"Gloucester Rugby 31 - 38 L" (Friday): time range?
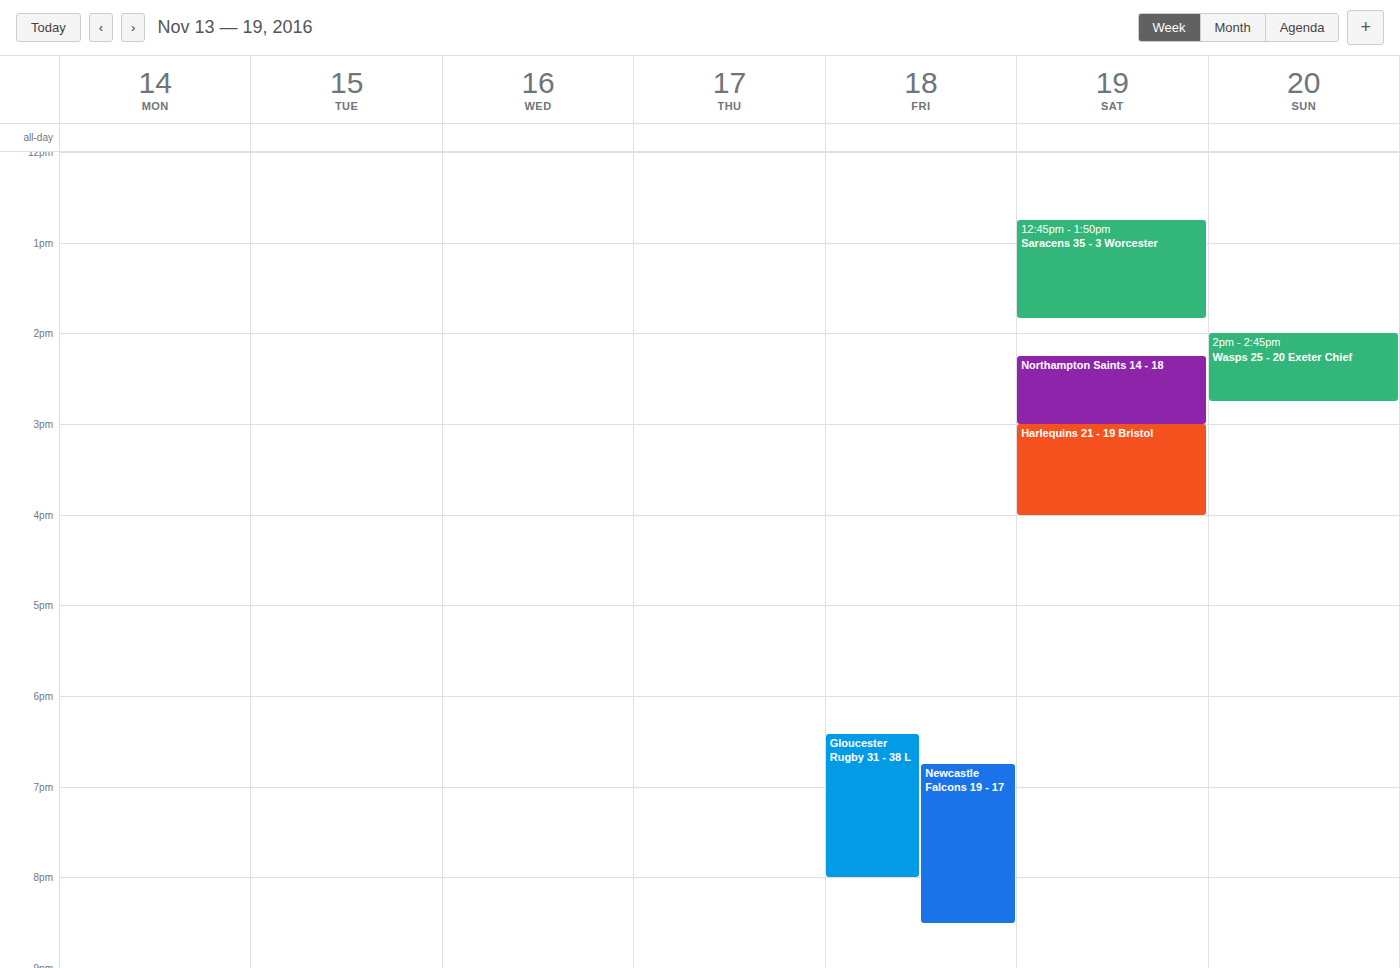
6:25 PM to 8:00 PM